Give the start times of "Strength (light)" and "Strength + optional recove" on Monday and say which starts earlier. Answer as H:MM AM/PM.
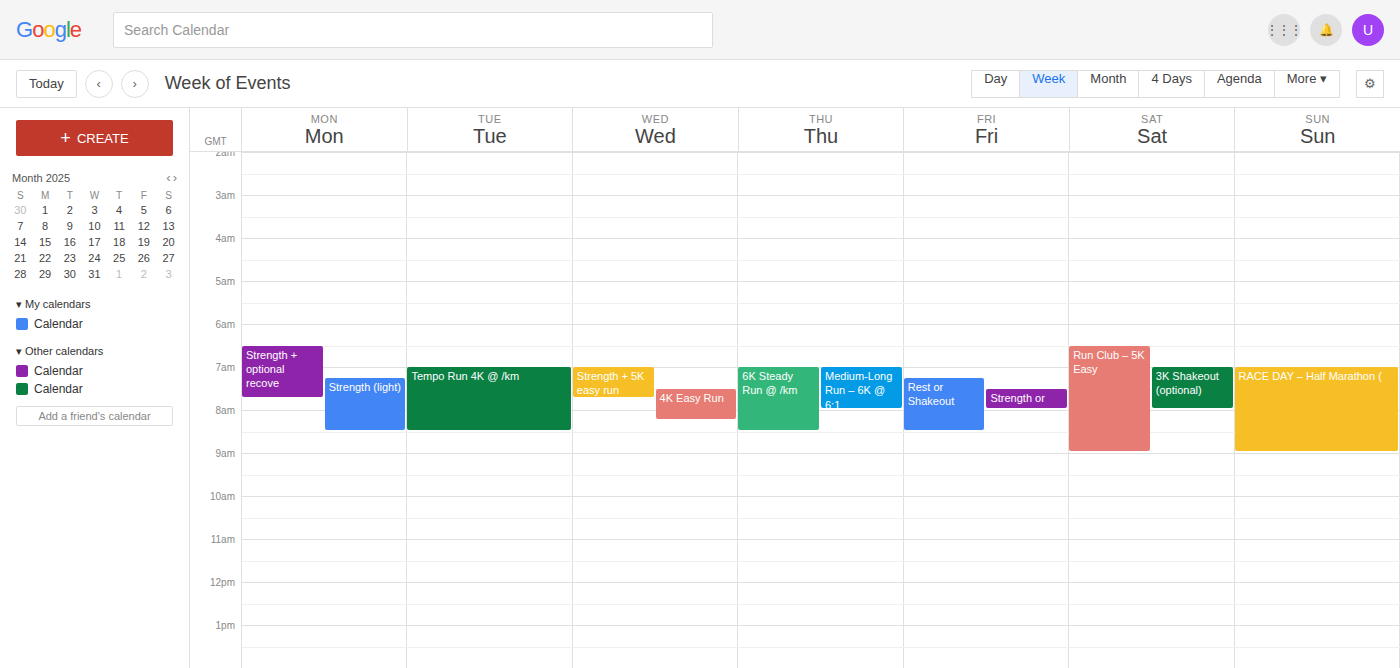
"Strength + optional recove" 6:30 AM; "Strength (light)" 7:15 AM.